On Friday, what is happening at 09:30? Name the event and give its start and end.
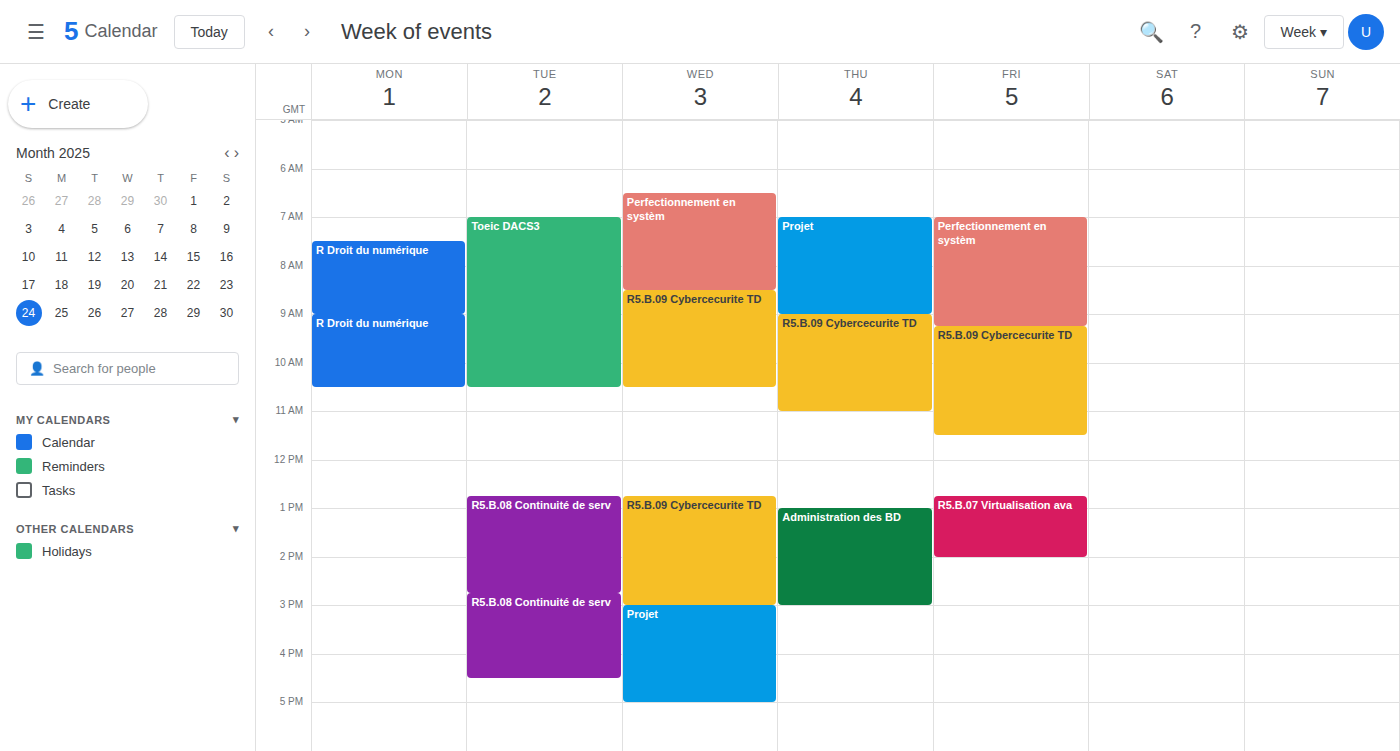
"R5.B.09 Cybercecurite TD", 09:15 to 11:30